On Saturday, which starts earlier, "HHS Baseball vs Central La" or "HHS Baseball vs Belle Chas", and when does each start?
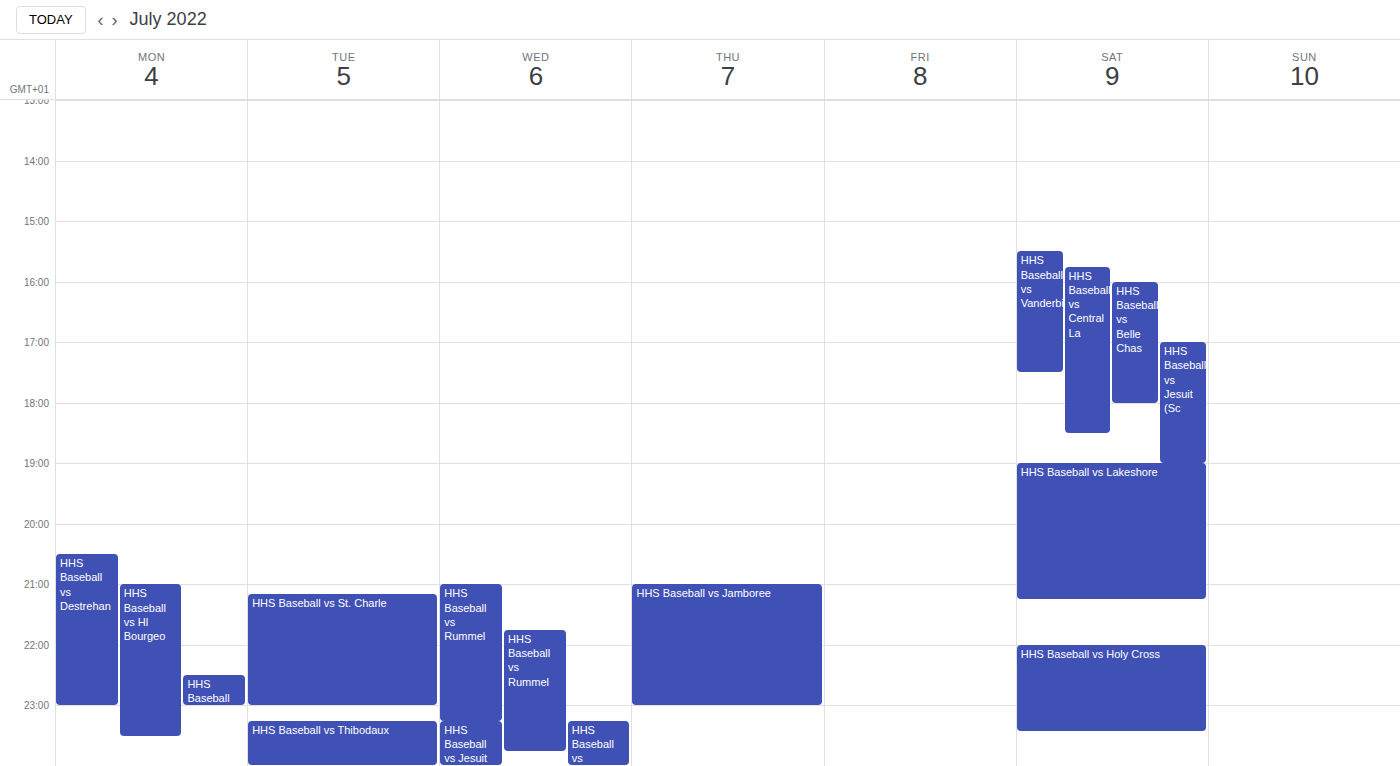
"HHS Baseball vs Central La" 3:45 PM; "HHS Baseball vs Belle Chas" 4:00 PM.